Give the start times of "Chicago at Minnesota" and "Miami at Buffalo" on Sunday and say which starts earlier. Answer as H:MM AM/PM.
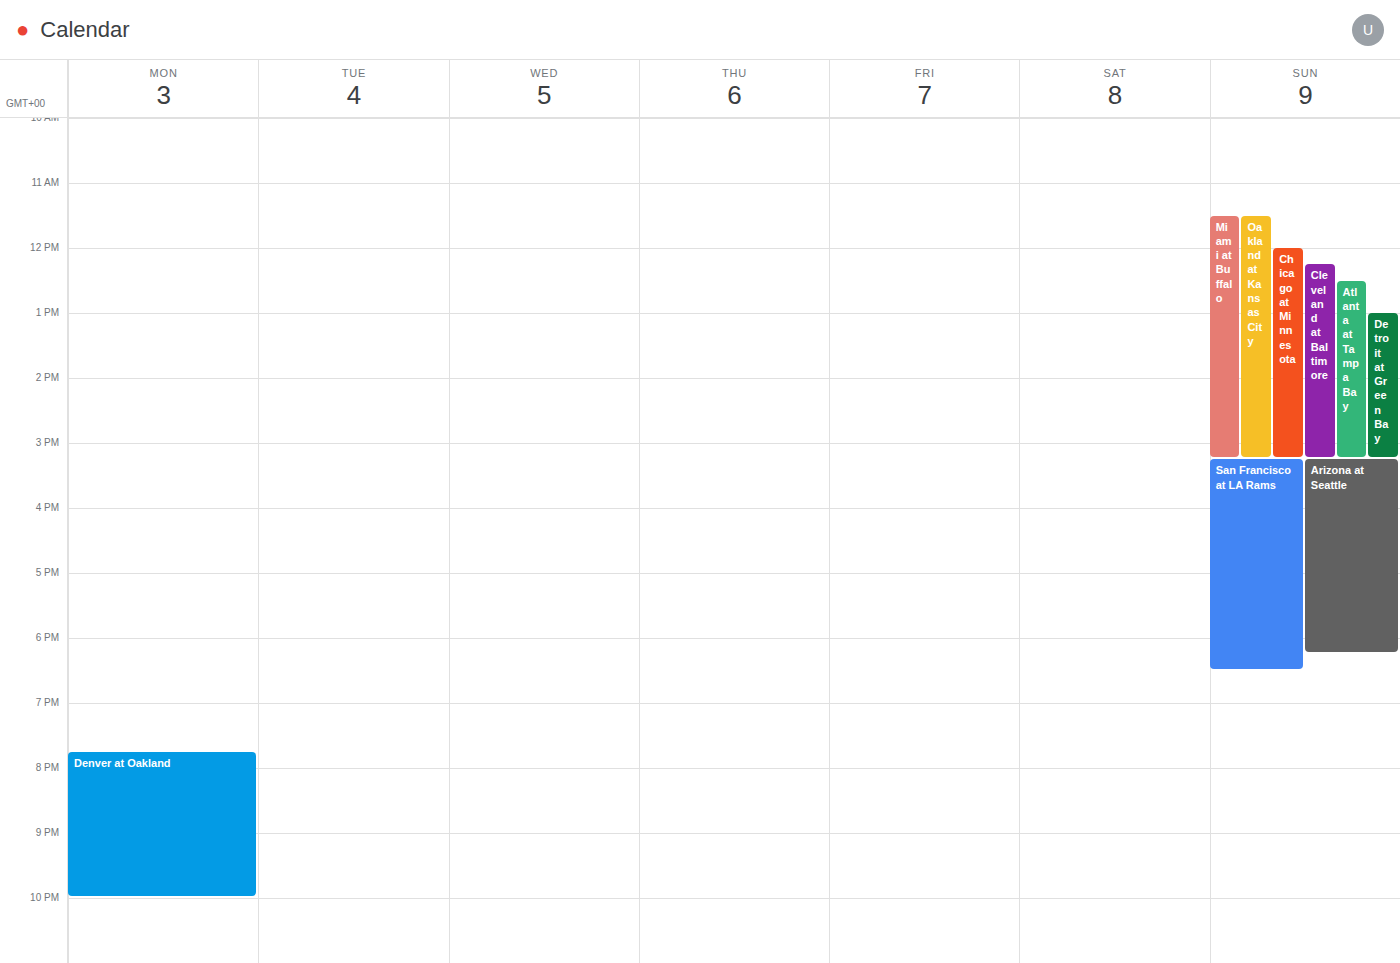
"Miami at Buffalo" 11:30 AM; "Chicago at Minnesota" 12:00 PM.